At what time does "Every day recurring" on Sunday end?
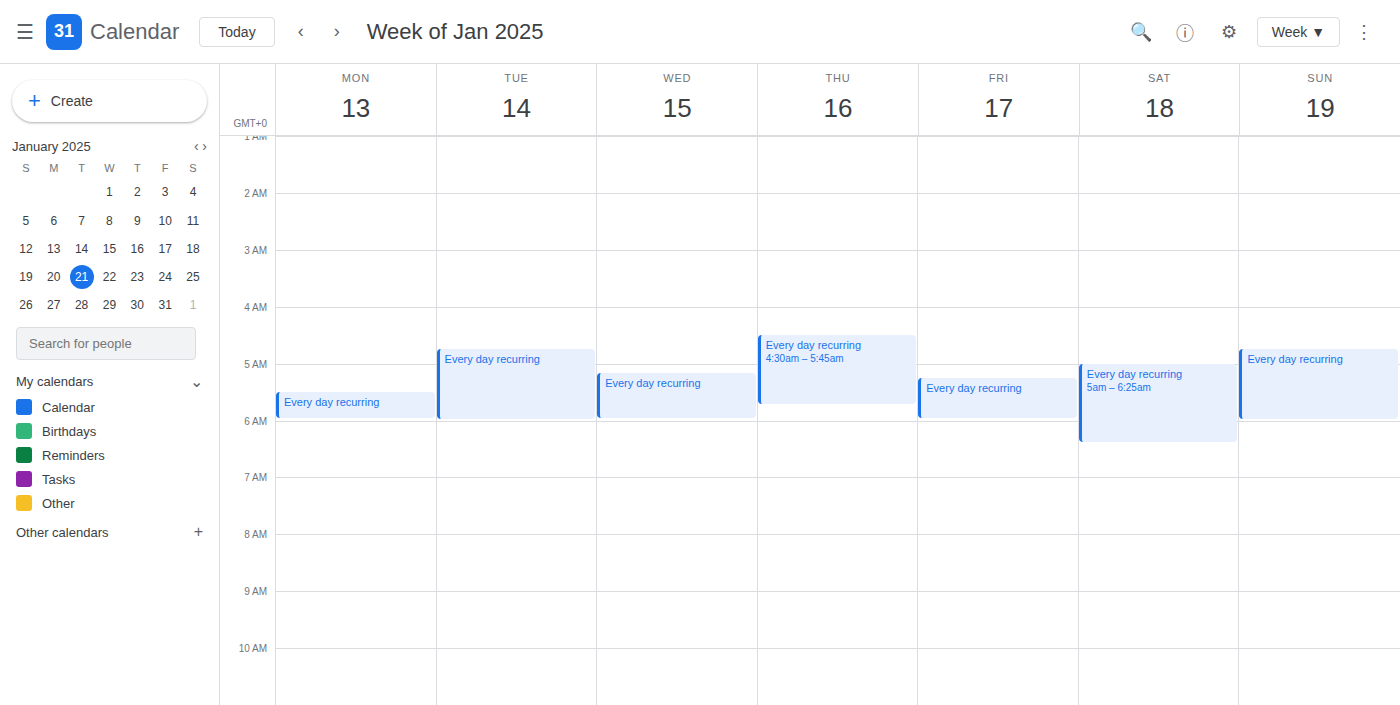
6:00 AM